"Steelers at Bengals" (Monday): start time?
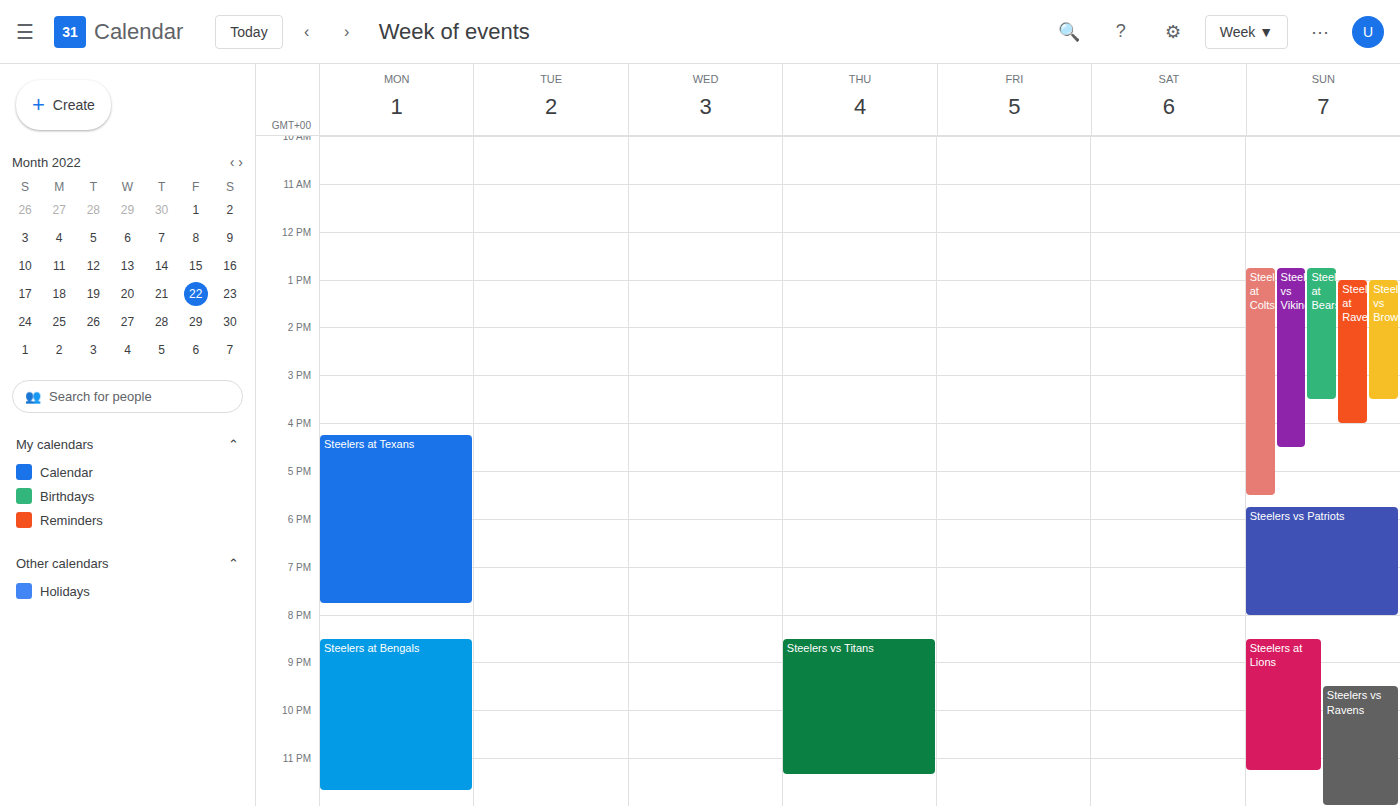
8:30 PM